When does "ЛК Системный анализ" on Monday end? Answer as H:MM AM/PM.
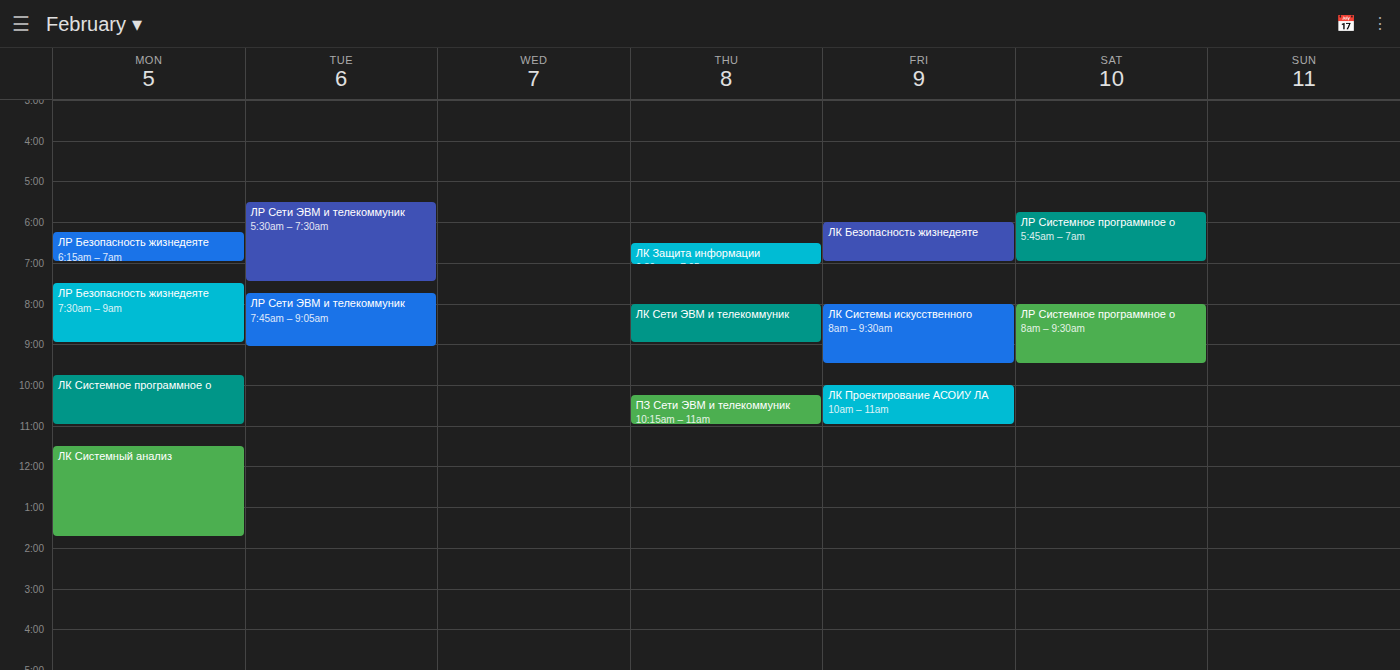
1:45 PM